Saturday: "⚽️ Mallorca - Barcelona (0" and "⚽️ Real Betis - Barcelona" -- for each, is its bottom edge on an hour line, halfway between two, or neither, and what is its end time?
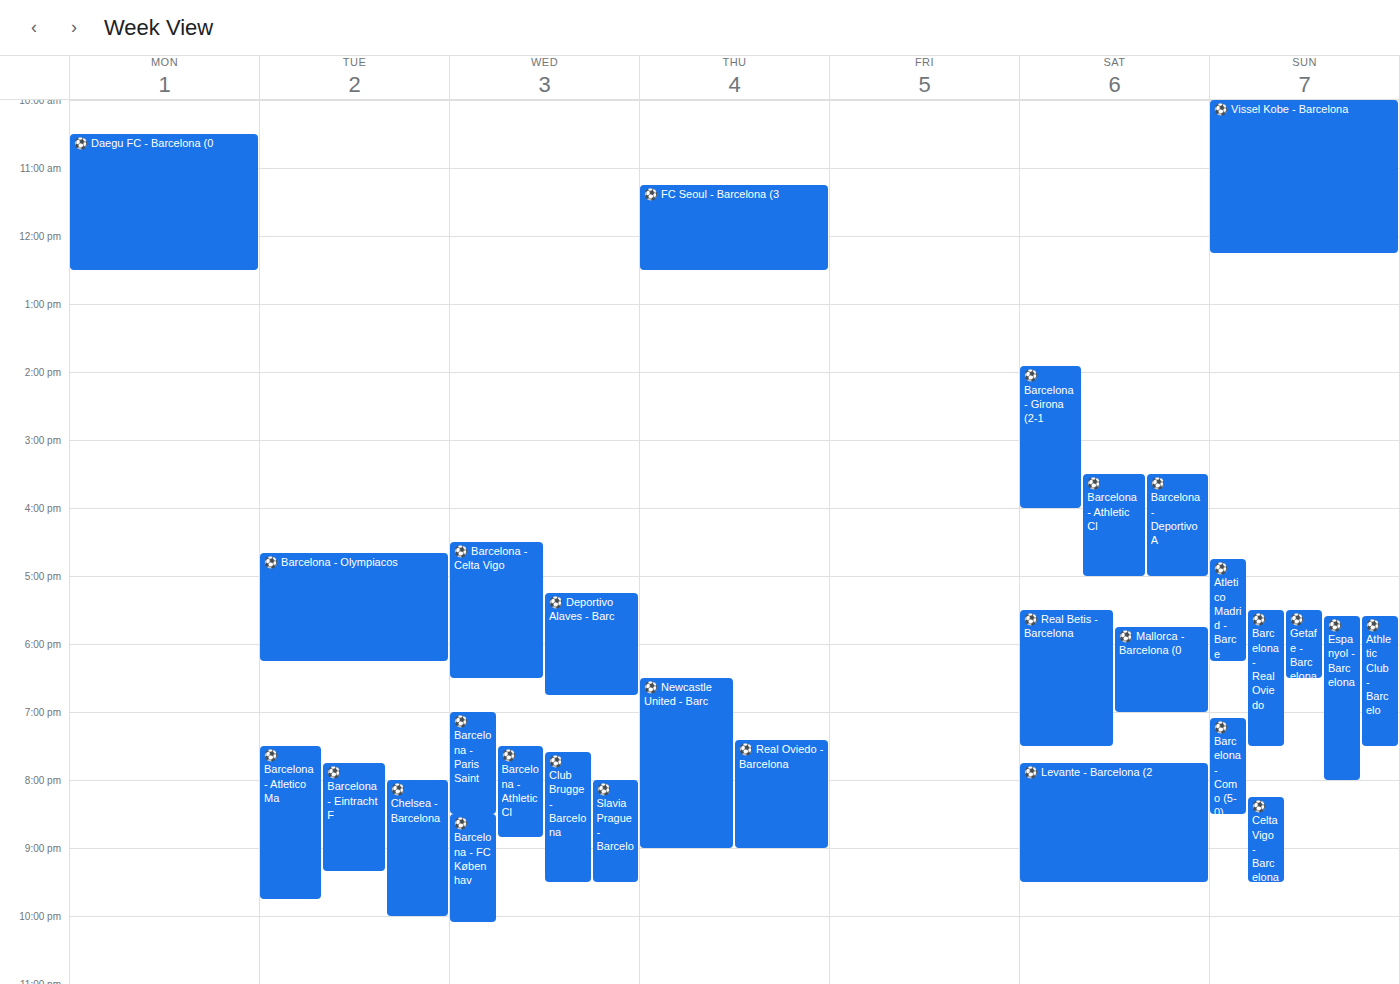
"⚽️ Mallorca - Barcelona (0": 7:00 PM, exactly on the 7 PM line. "⚽️ Real Betis - Barcelona": 7:30 PM, halfway between the 7 PM and 8 PM lines.